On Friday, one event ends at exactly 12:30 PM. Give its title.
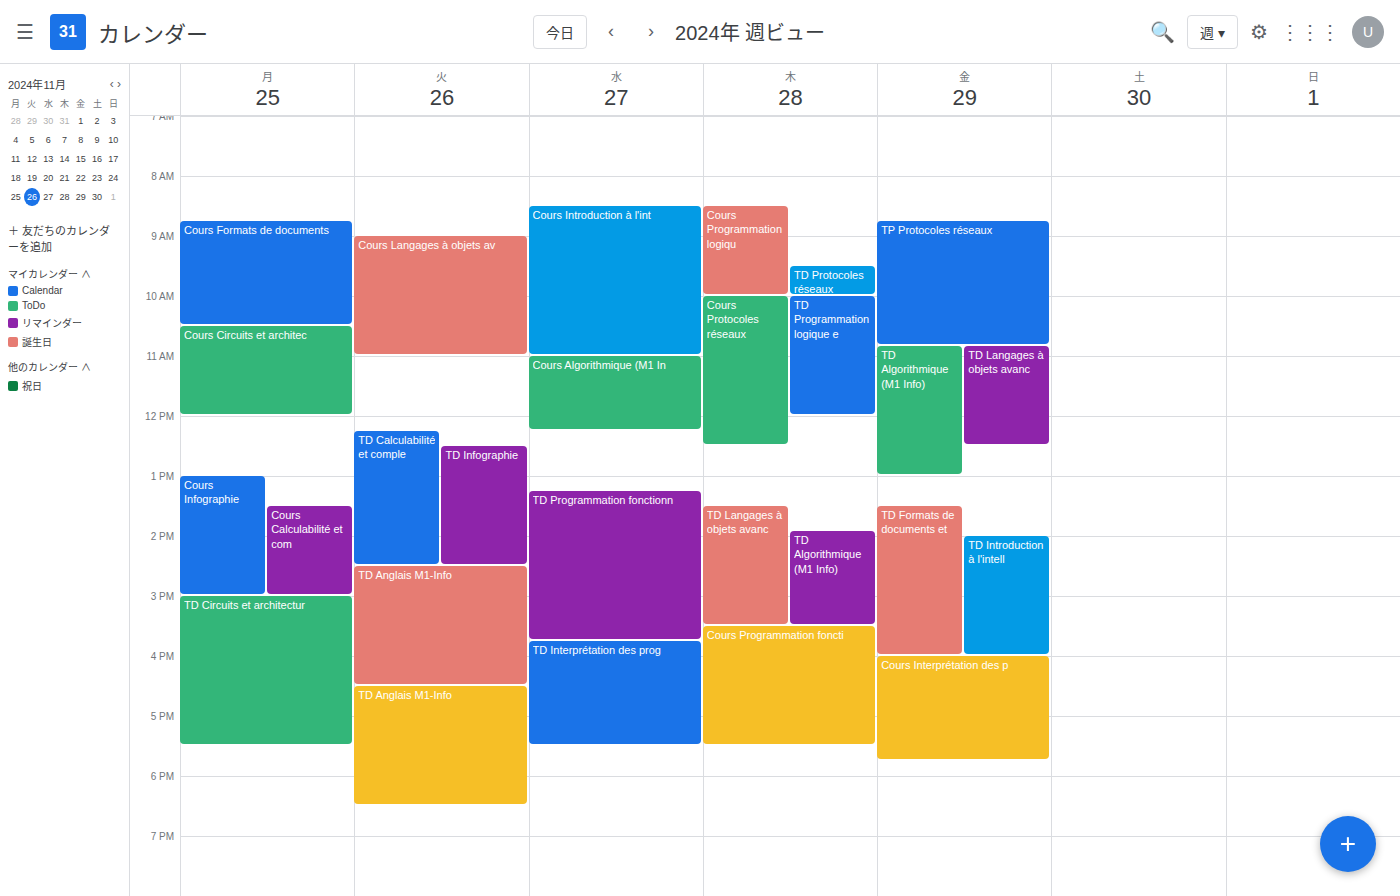
"TD Langages à objets avanc"